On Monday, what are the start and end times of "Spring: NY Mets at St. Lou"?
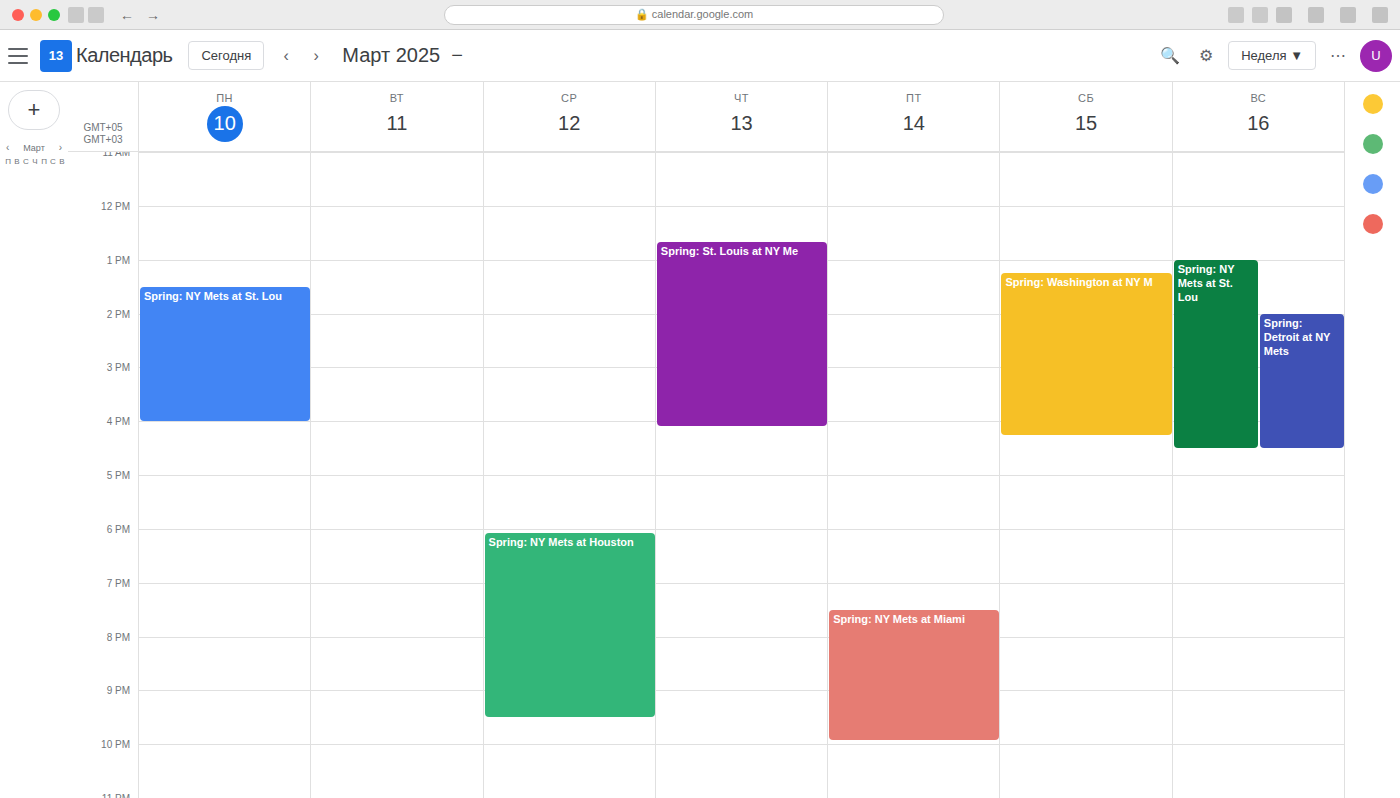
1:30 PM to 4:00 PM